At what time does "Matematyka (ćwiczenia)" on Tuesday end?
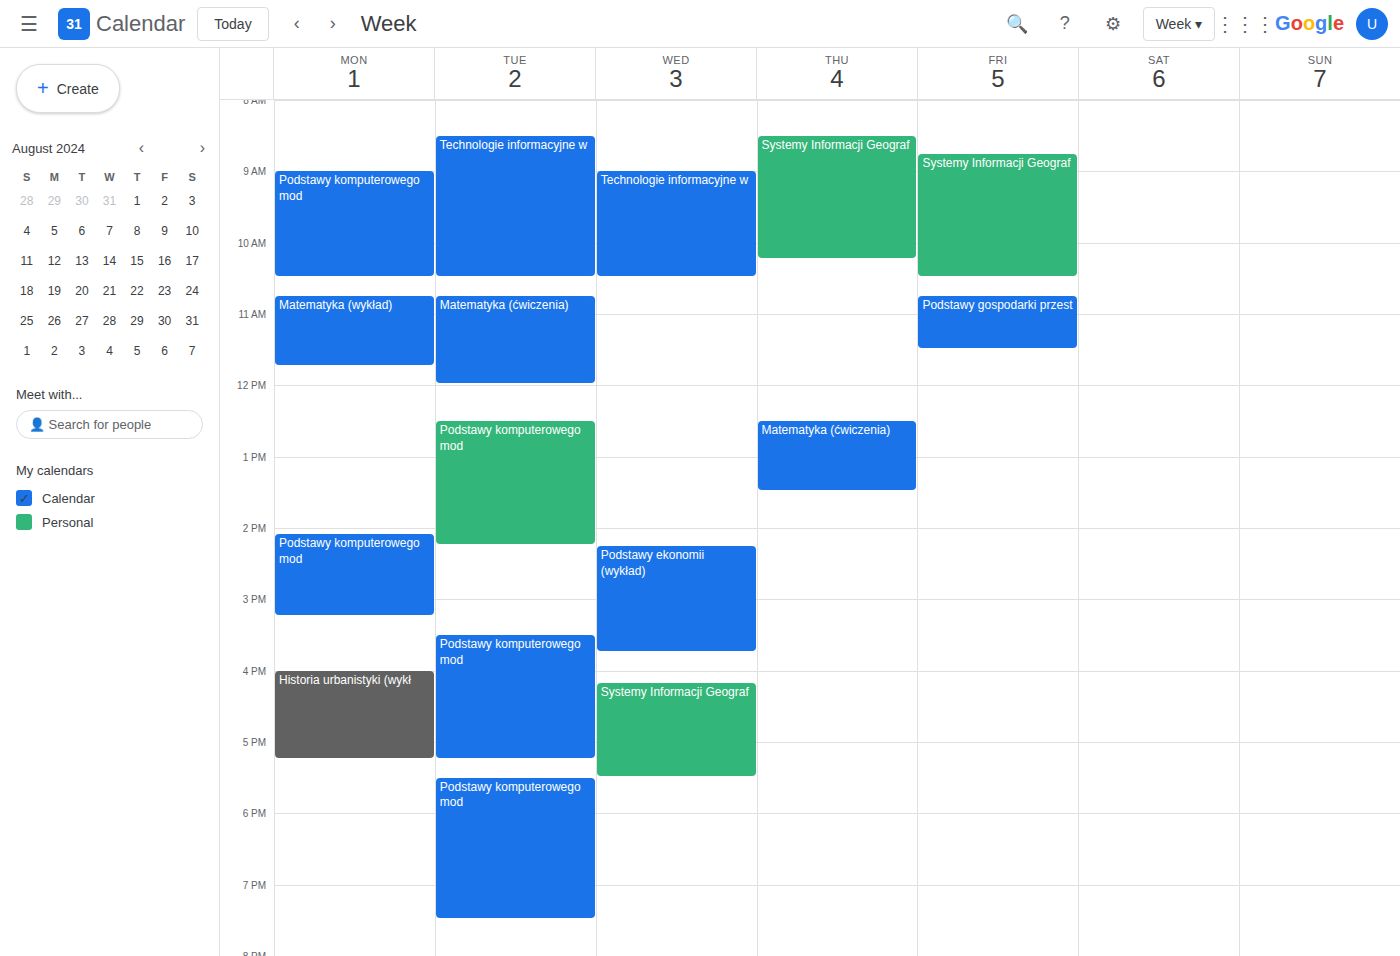
12:00 PM